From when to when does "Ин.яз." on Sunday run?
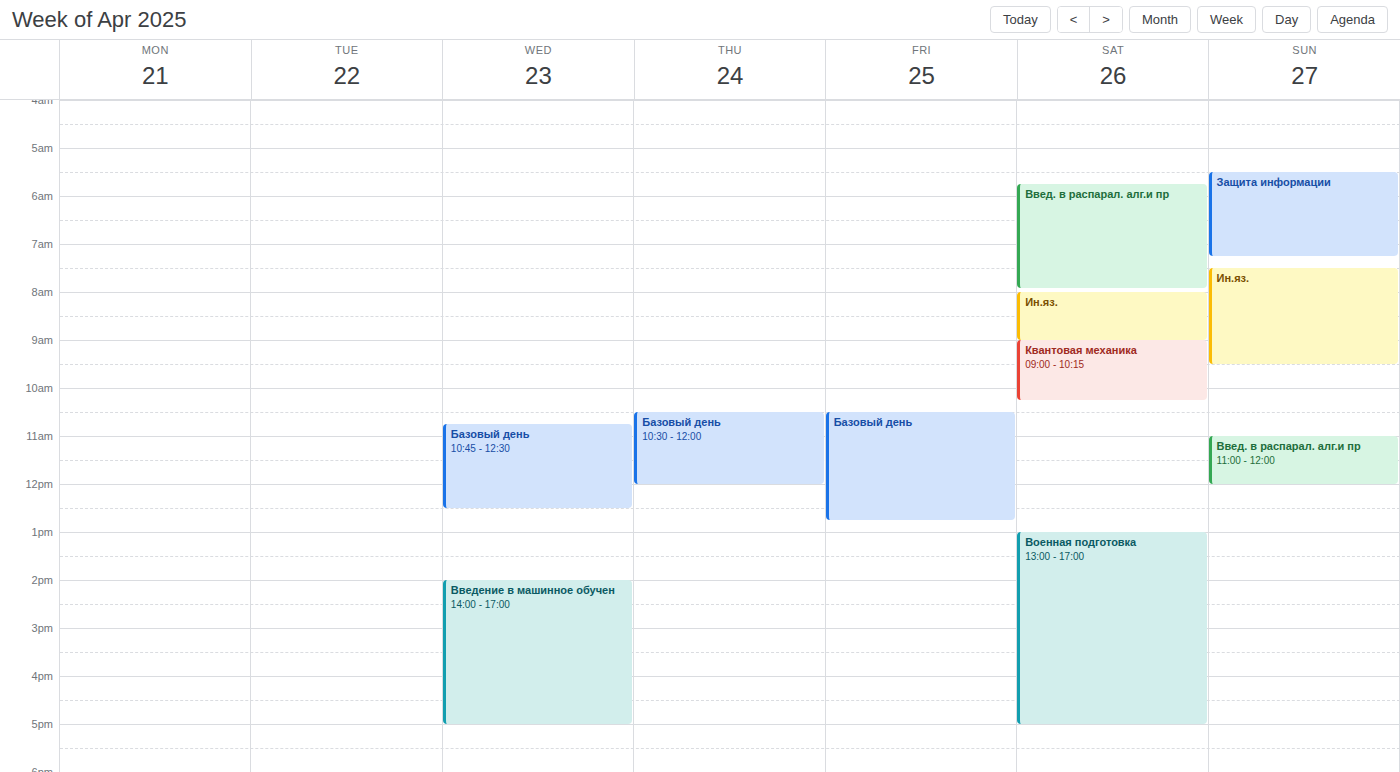
7:30 AM to 9:30 AM